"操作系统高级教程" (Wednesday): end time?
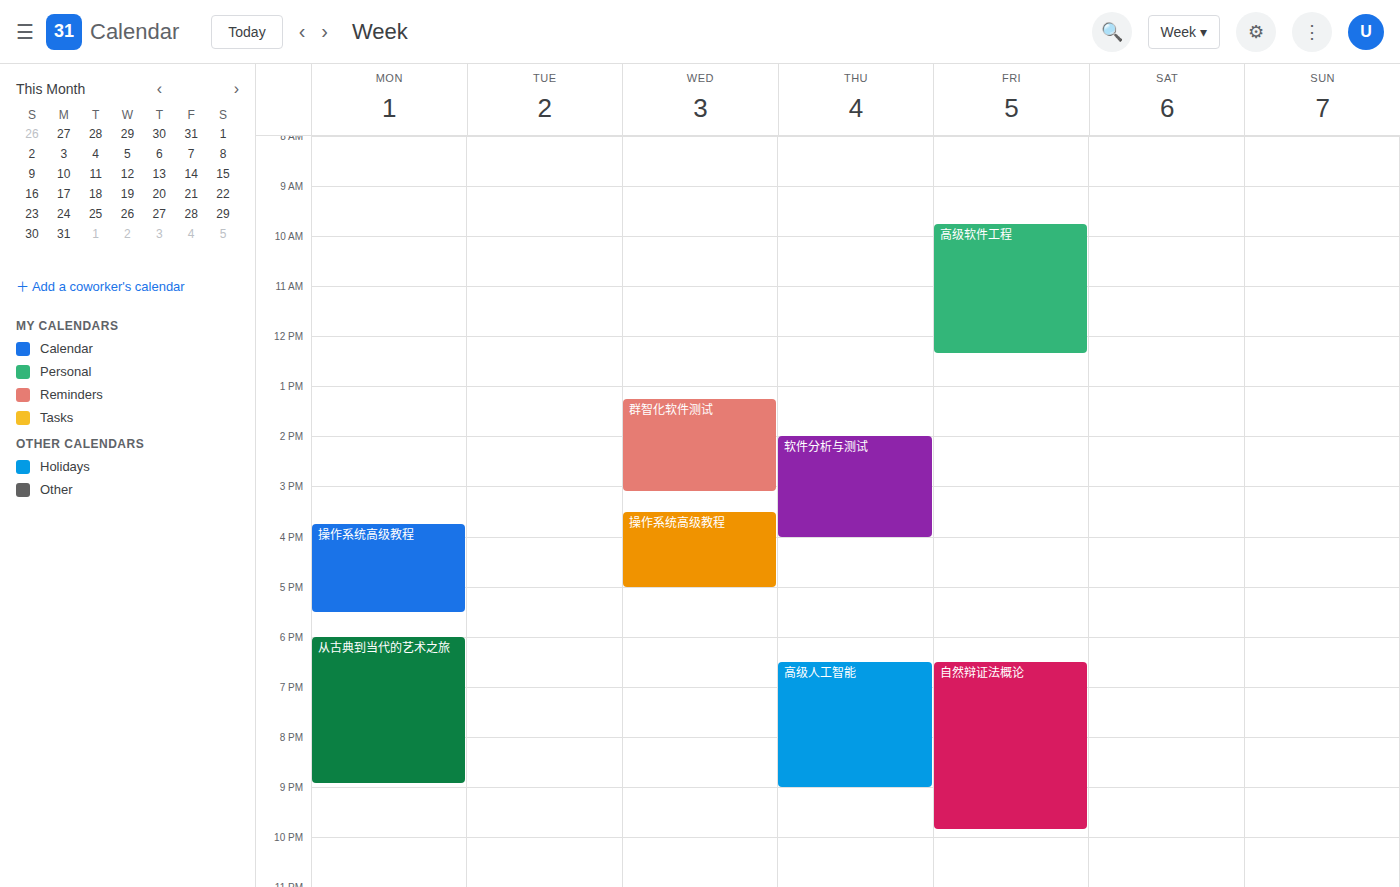
5:00 PM